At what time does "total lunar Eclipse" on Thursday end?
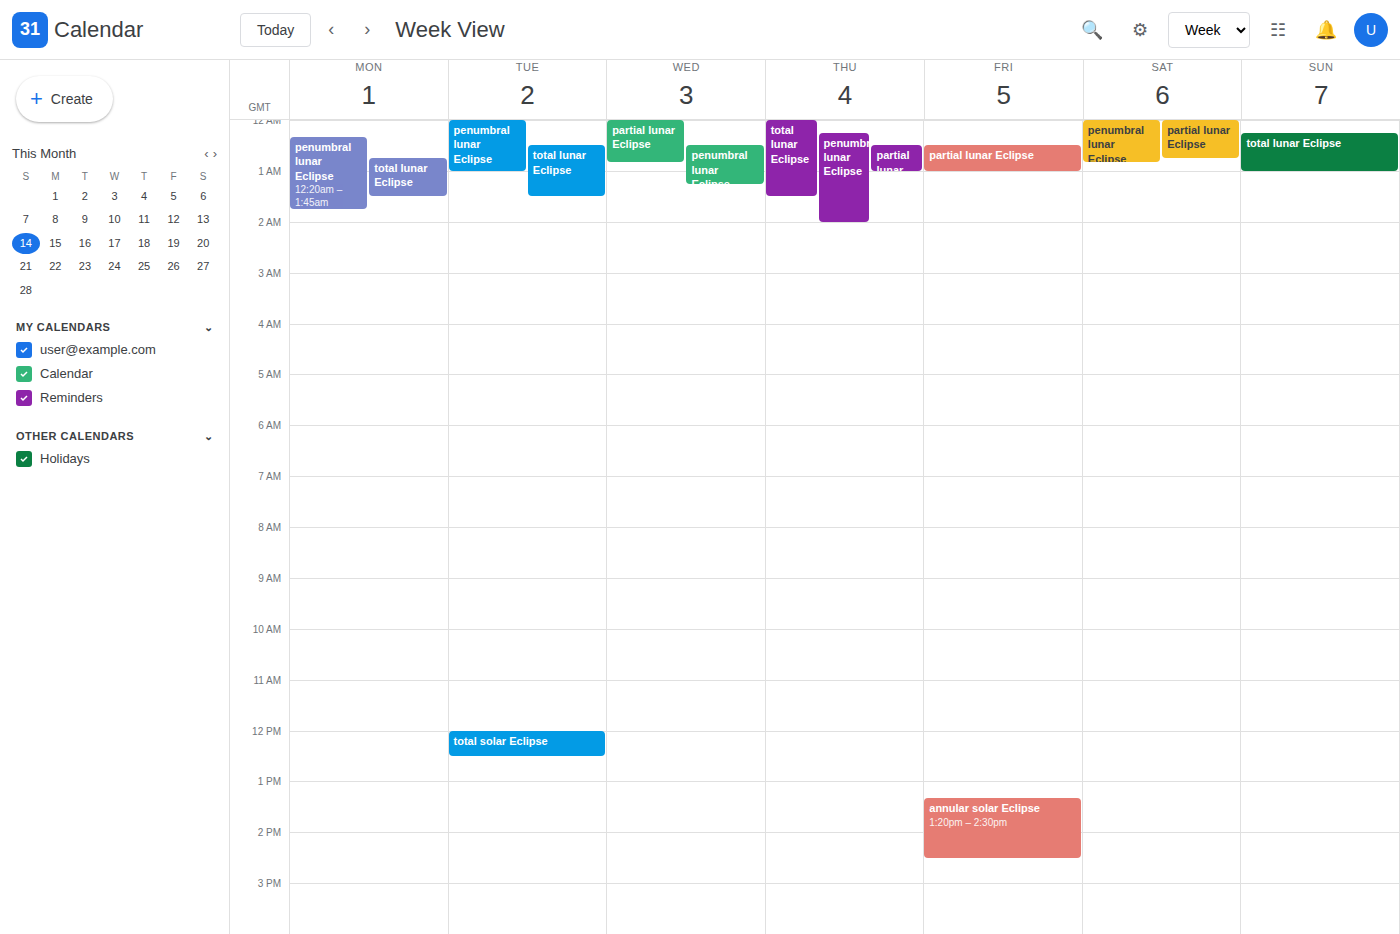
1:30 AM